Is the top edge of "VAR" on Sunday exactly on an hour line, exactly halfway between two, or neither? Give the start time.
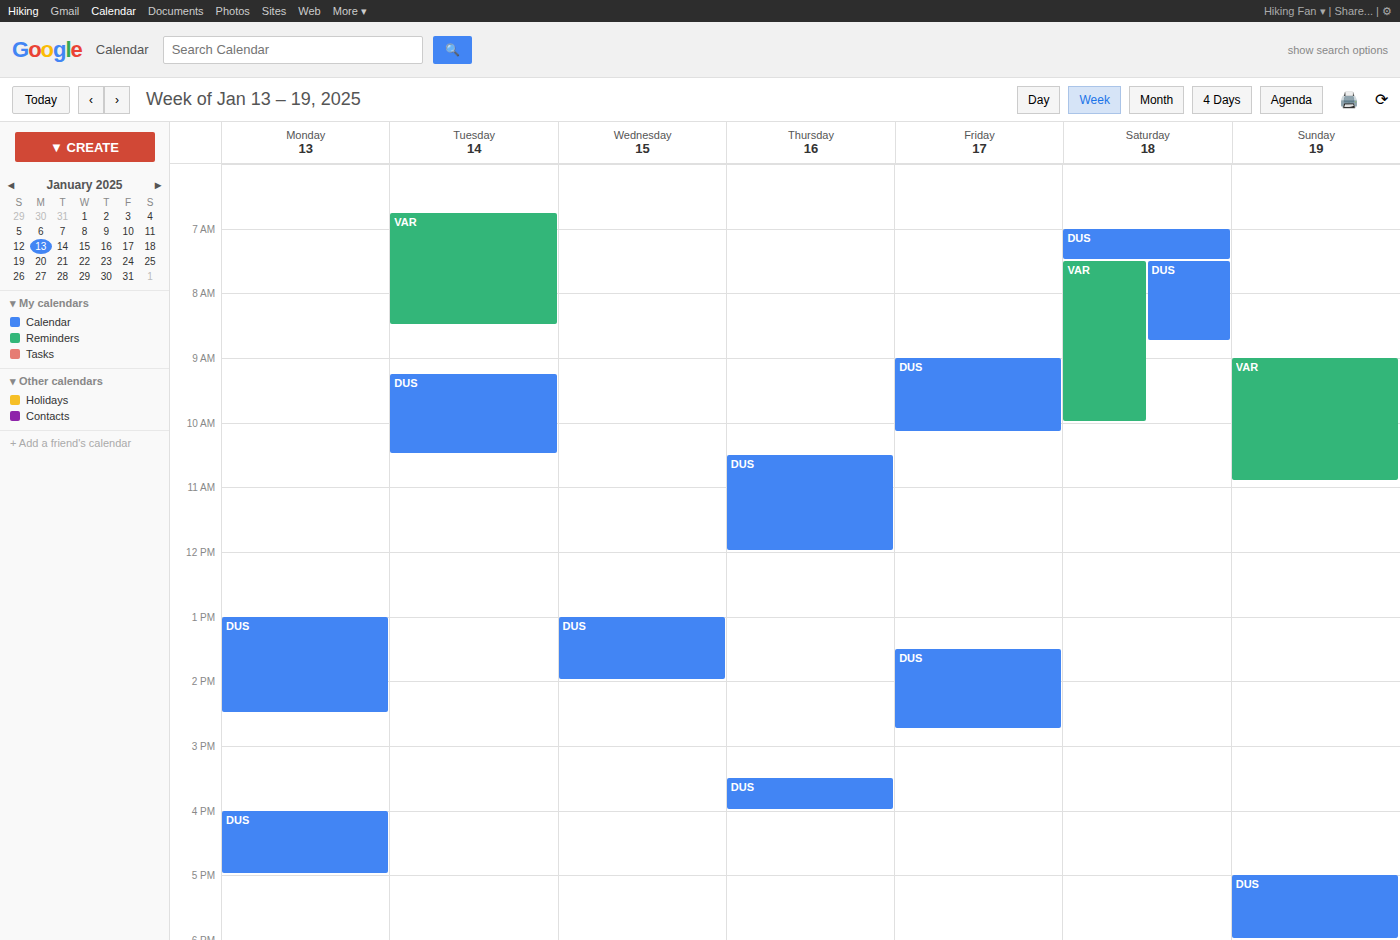
9:00 AM -- exactly on the 9 AM line.